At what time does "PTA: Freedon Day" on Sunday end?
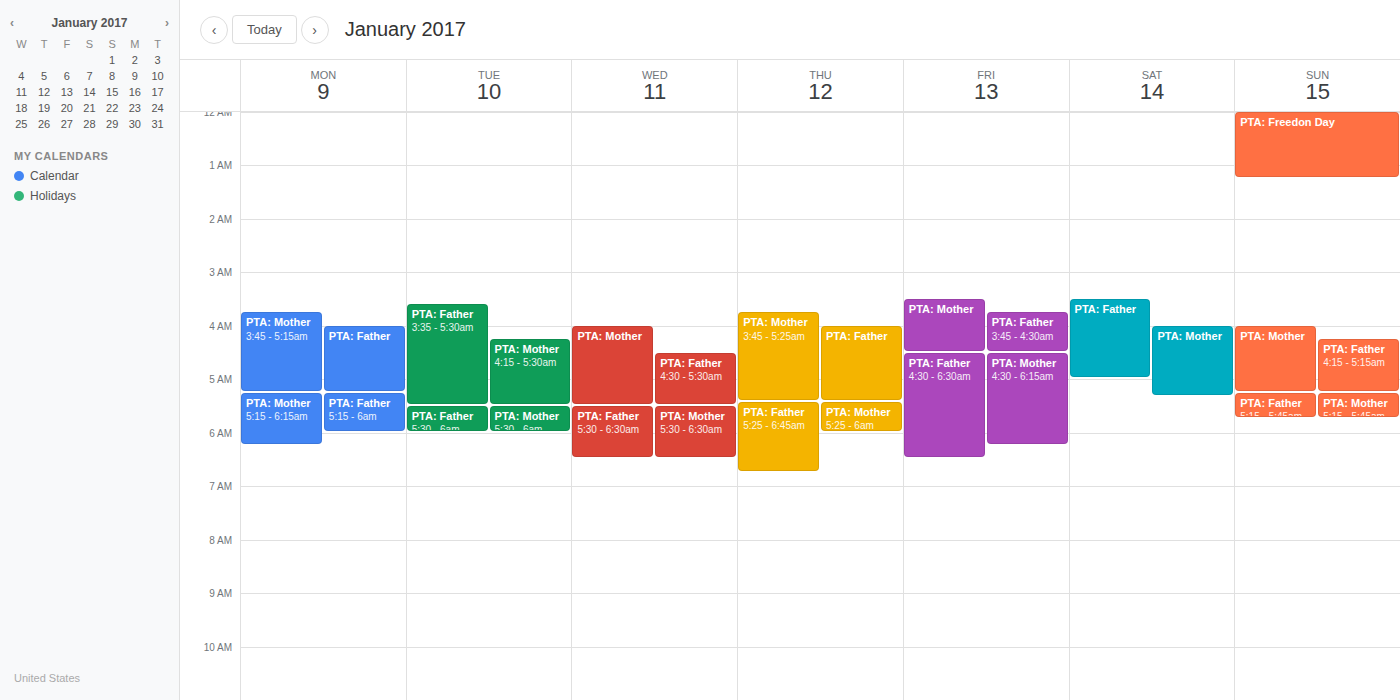
01:15